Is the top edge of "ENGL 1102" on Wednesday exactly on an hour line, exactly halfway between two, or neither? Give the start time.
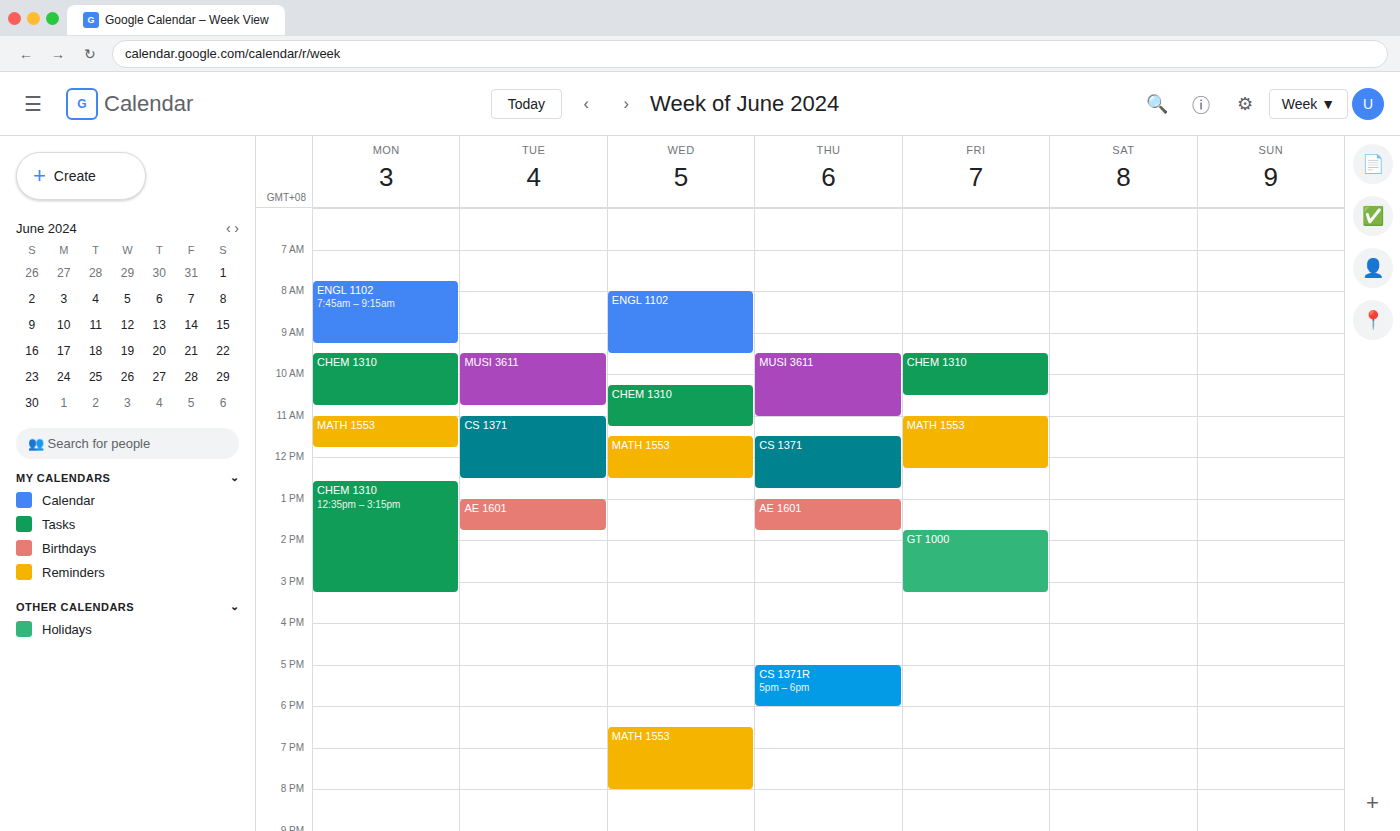
8:00 AM -- exactly on the 8 AM line.